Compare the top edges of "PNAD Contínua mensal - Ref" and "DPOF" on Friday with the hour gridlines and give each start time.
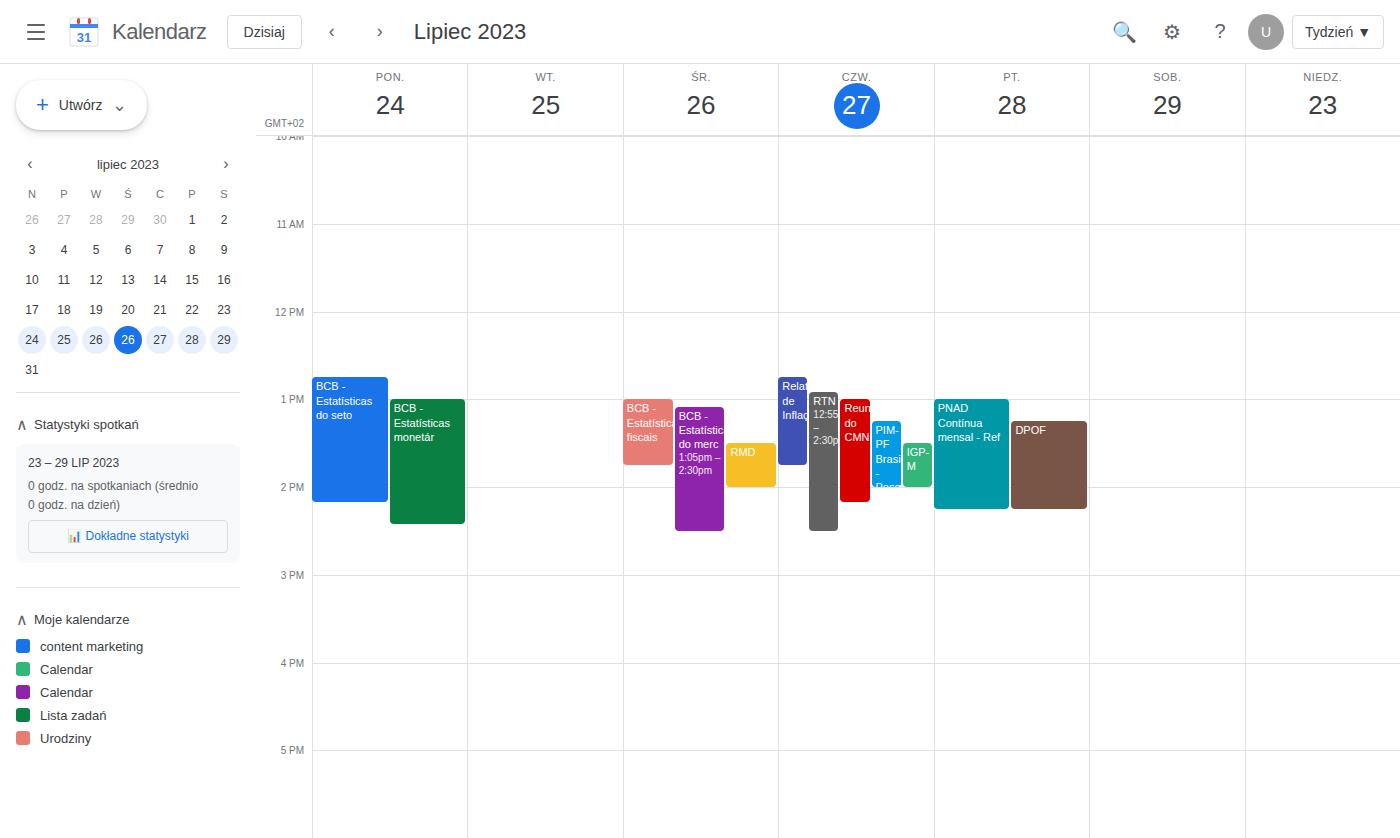
"PNAD Contínua mensal - Ref": 1:00 PM, exactly on the 1 PM line. "DPOF": 1:15 PM, neither: a quarter of the way from the 1 PM line to the 2 PM line.